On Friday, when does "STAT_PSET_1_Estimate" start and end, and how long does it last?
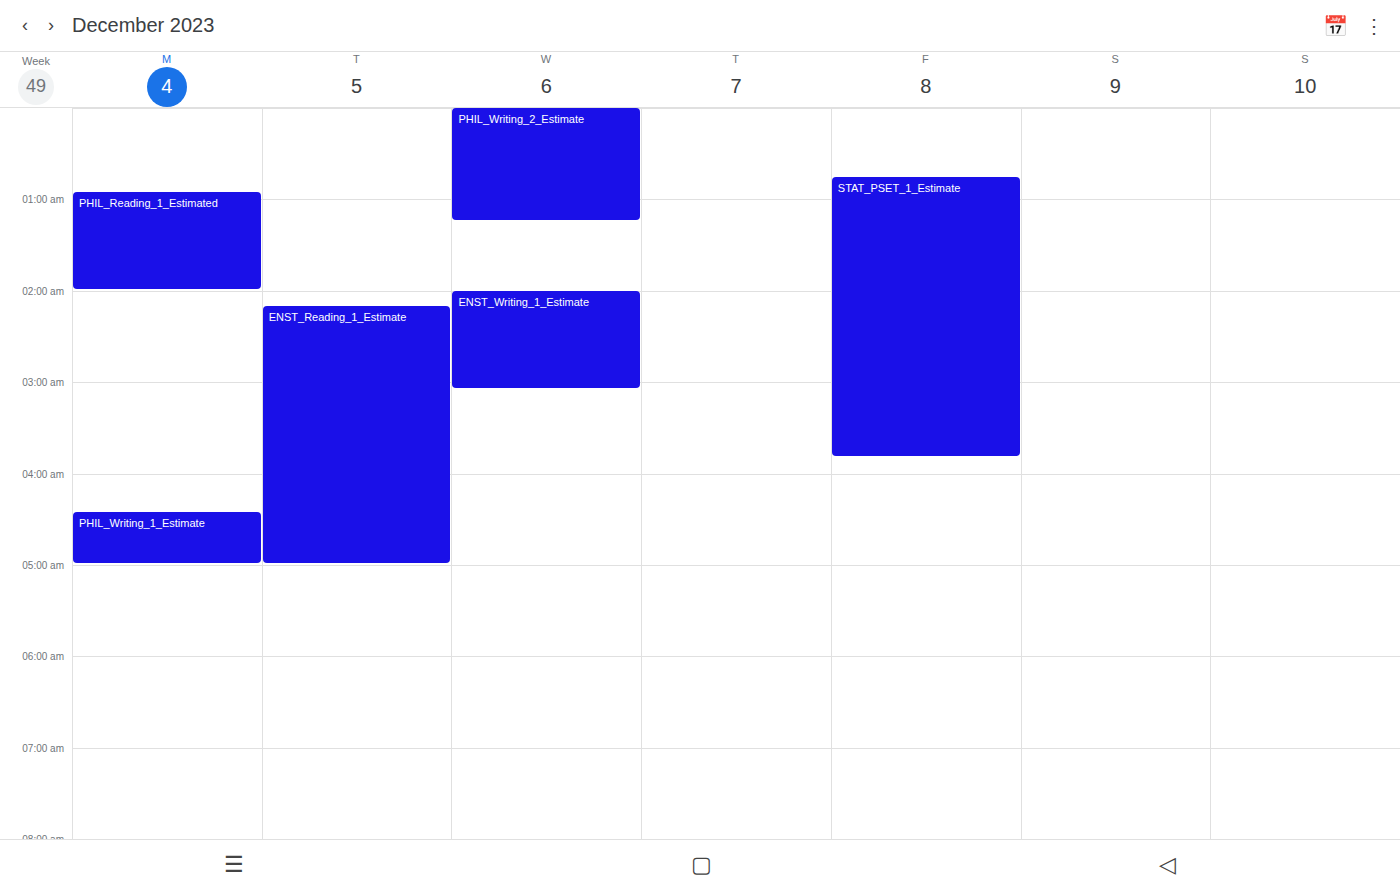
12:45 AM to 3:50 AM, 3 hours 5 minutes